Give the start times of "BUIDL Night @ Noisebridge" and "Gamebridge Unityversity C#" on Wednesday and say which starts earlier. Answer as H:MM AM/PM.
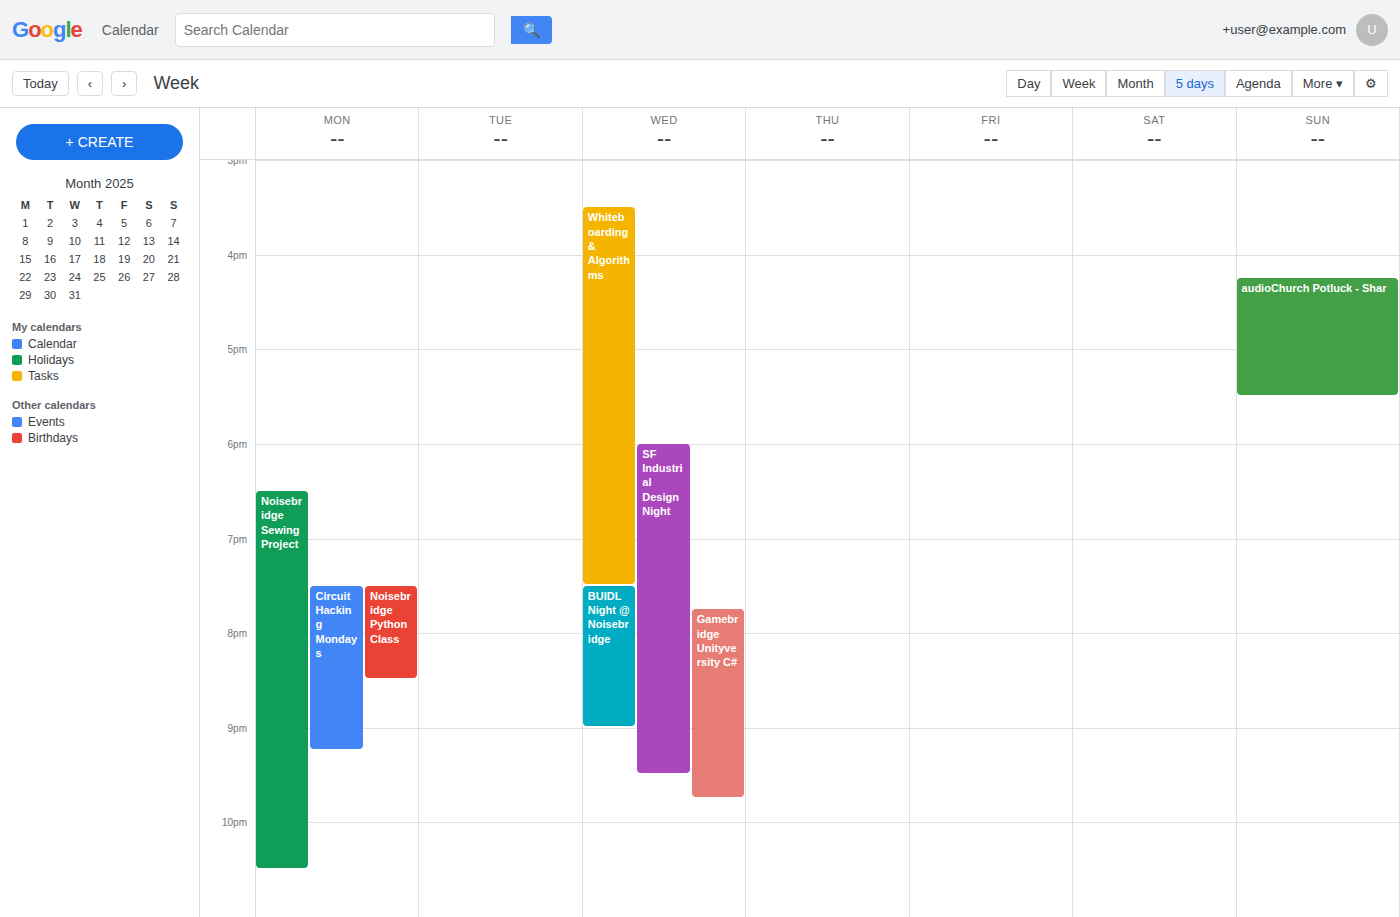
"BUIDL Night @ Noisebridge" 7:30 PM; "Gamebridge Unityversity C#" 7:45 PM.